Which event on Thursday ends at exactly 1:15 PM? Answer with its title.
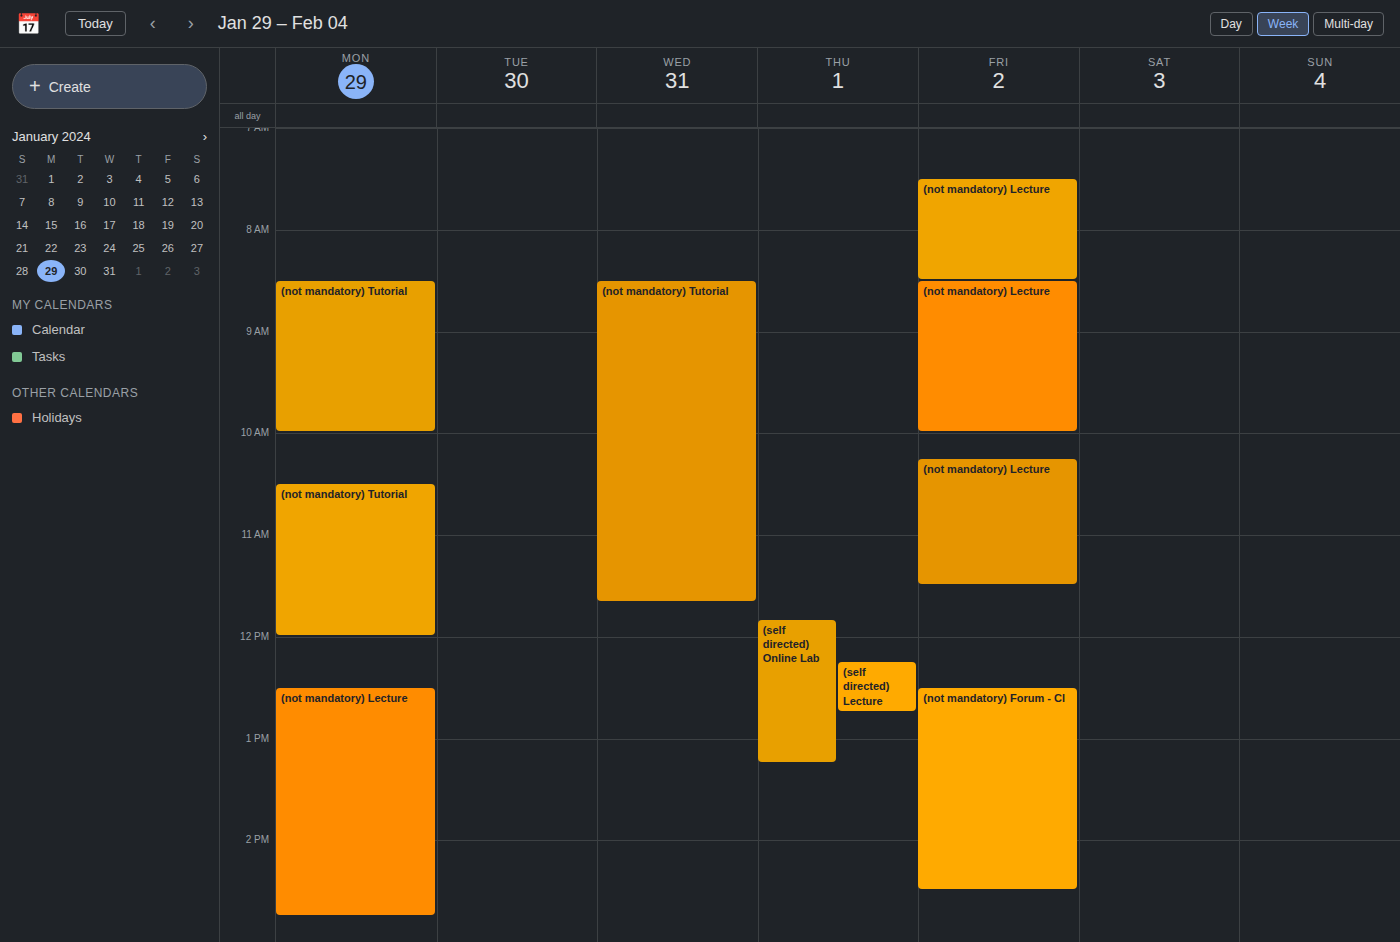
"(self directed) Online Lab"